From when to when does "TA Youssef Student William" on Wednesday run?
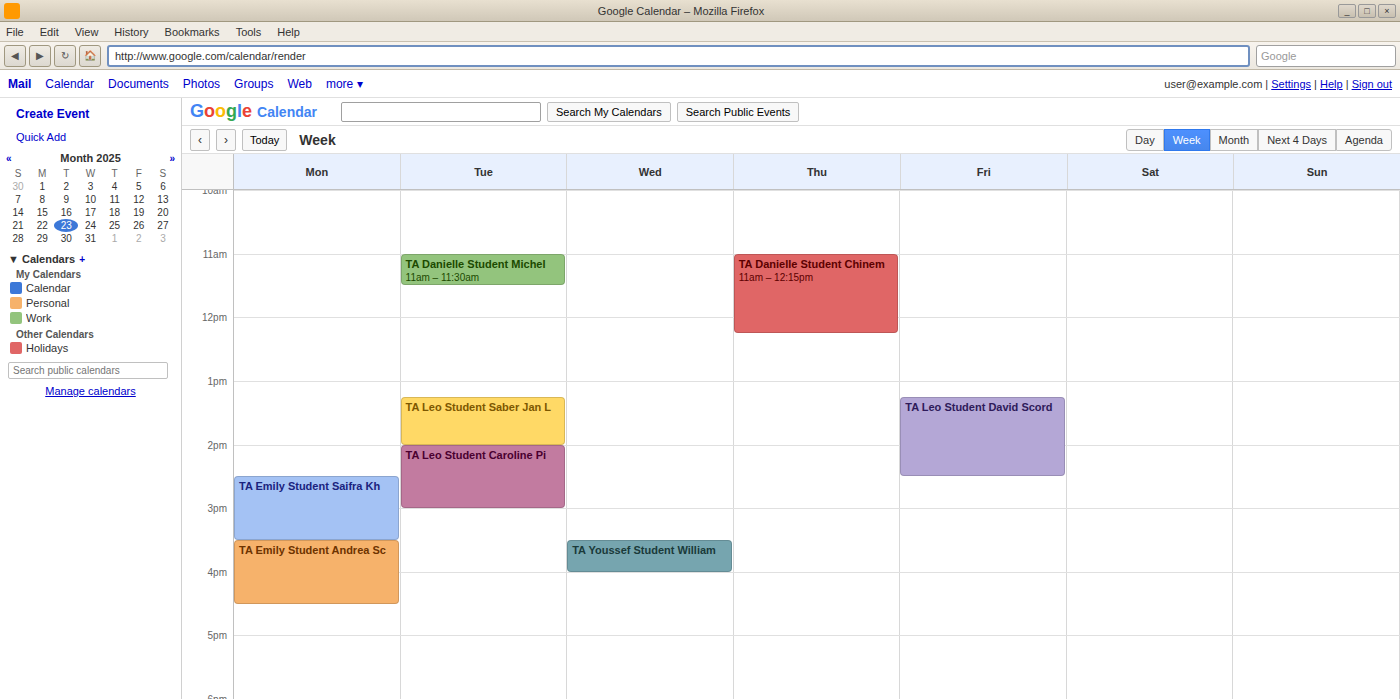
3:30 PM to 4:00 PM